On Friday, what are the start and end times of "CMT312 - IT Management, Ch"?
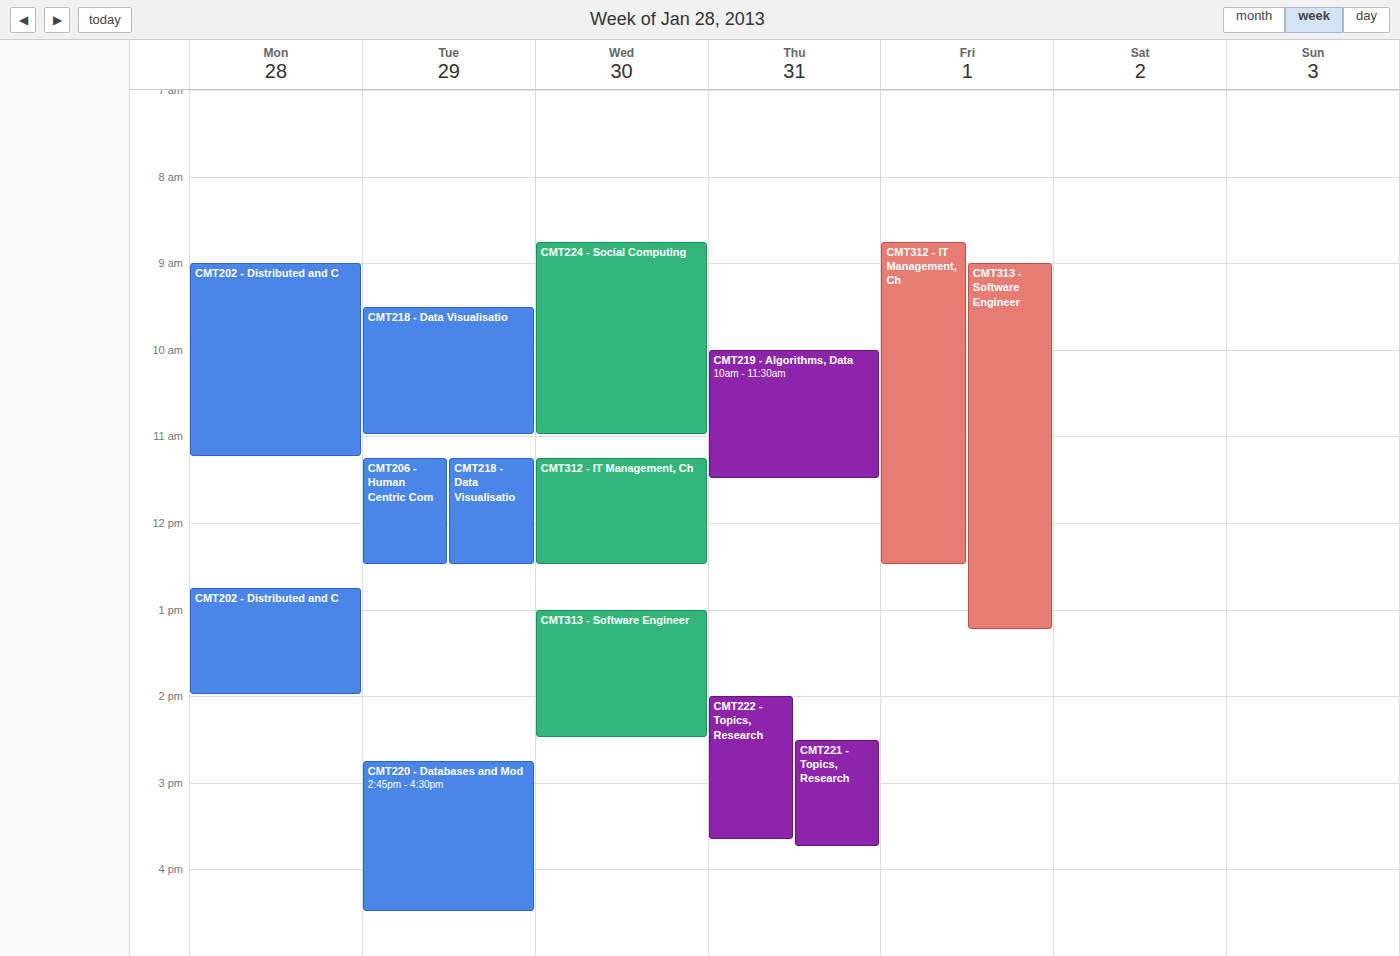
8:45 AM to 12:30 PM